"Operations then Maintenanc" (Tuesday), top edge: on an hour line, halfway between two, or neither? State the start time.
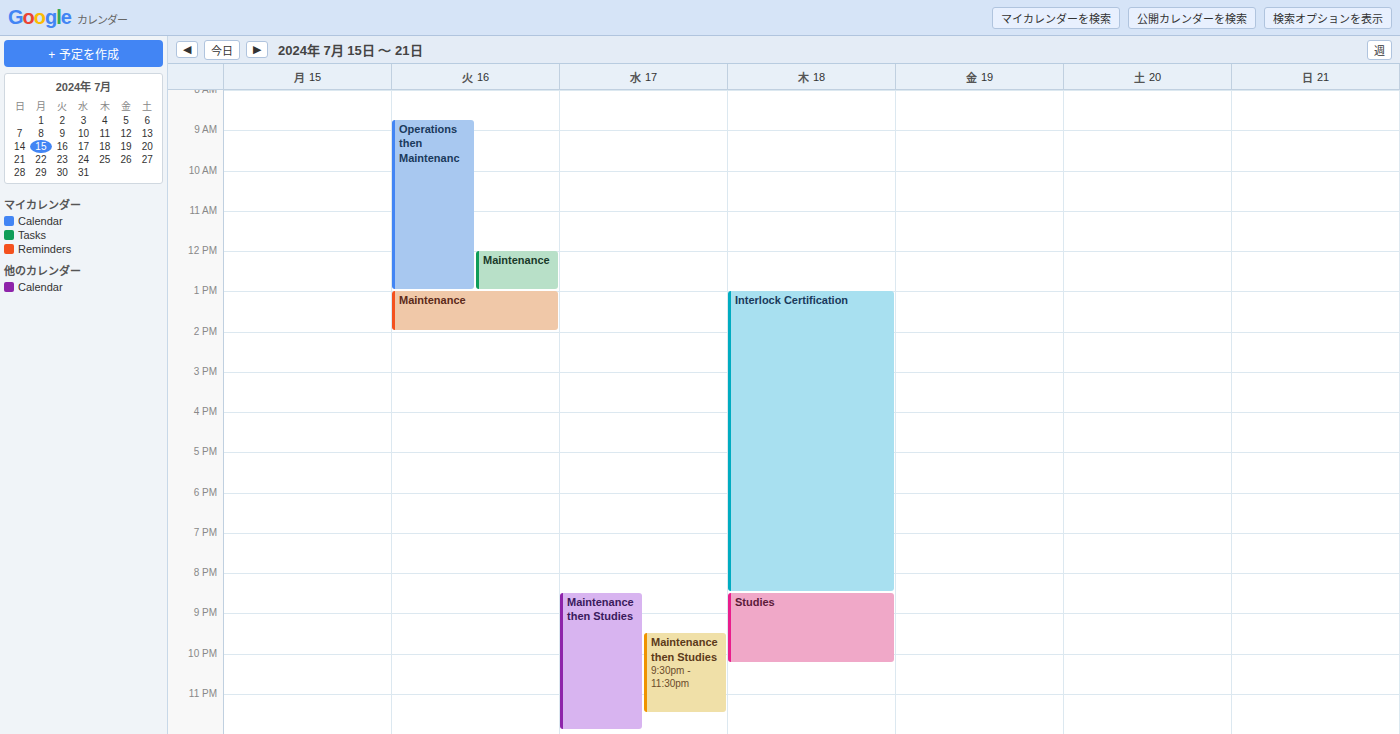
8:45 AM -- neither: three quarters of the way from the 8 AM line to the 9 AM line.